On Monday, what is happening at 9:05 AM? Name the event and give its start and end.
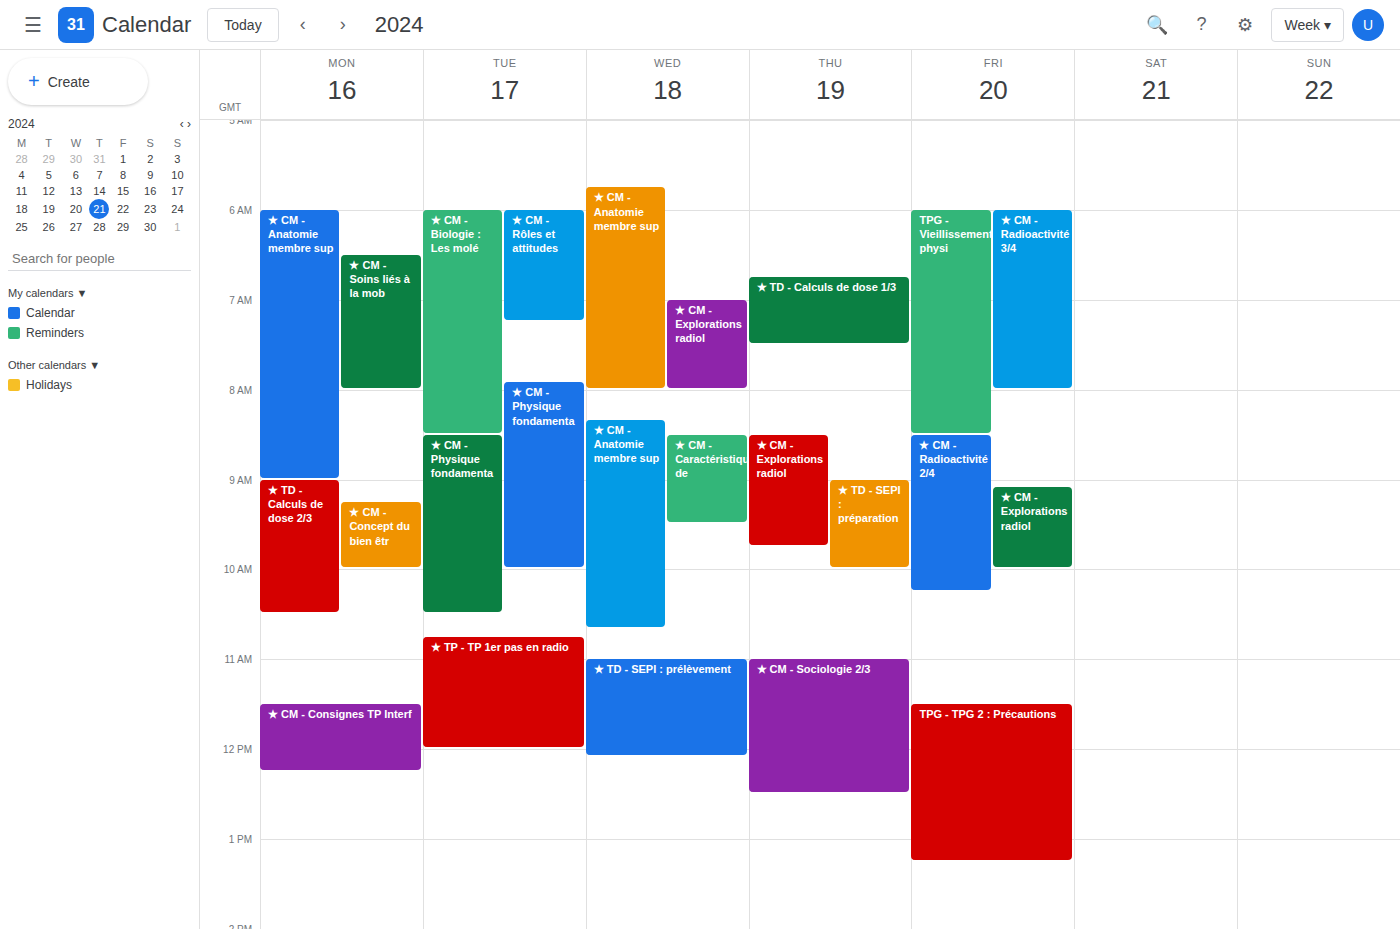
"★ TD - Calculs de dose 2/3", 9:00 AM to 10:30 AM